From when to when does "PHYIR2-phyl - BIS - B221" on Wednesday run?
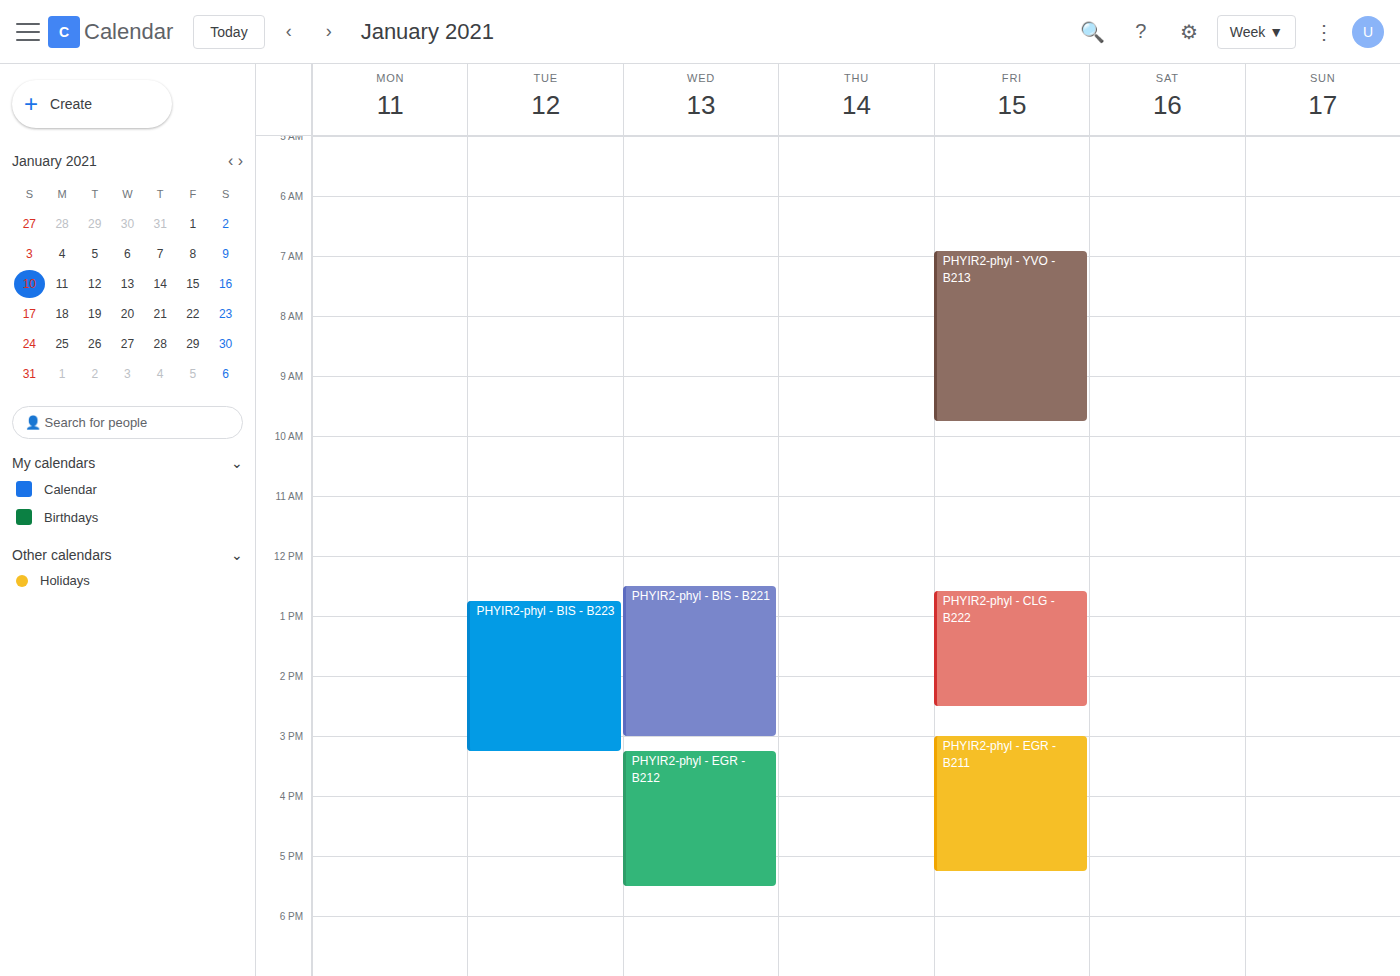
12:30 PM to 3:00 PM